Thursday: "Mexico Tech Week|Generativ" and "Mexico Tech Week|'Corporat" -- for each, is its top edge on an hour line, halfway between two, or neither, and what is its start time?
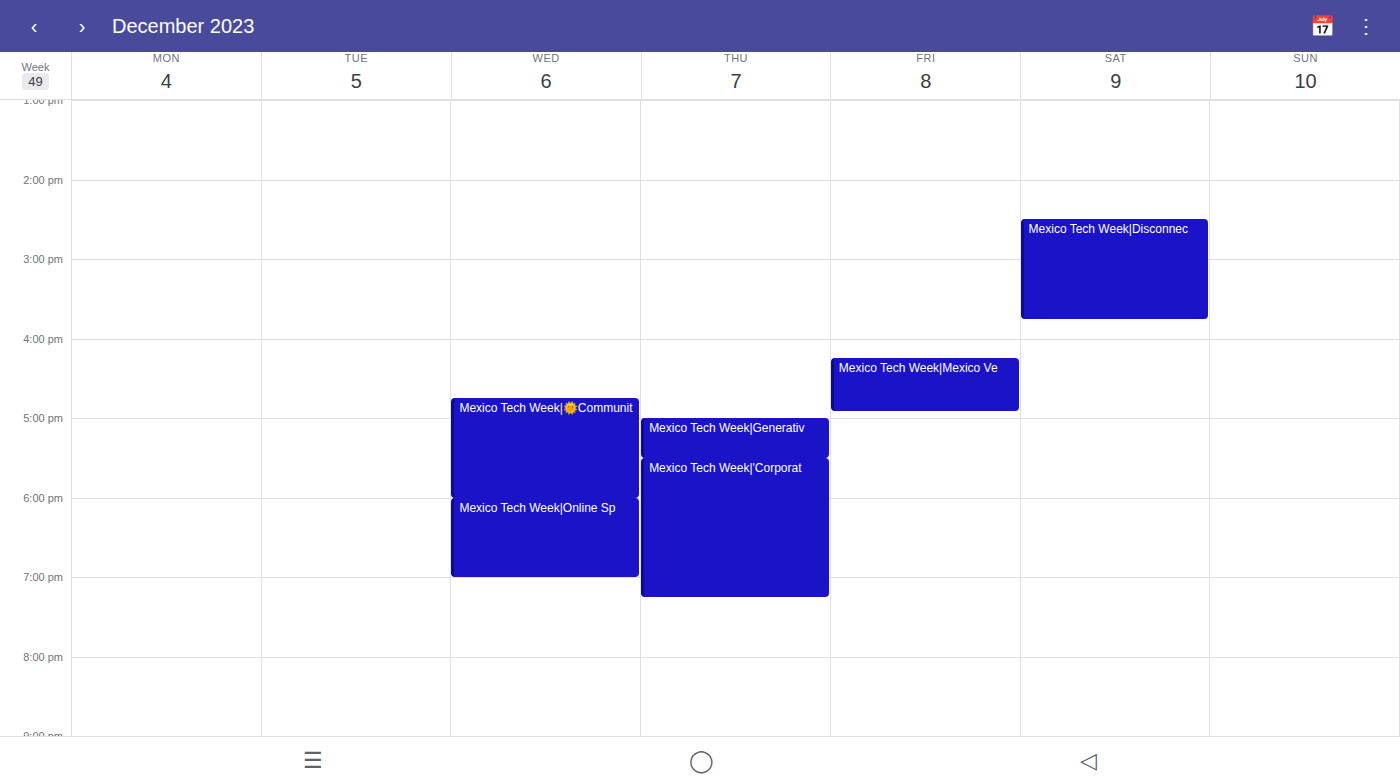
"Mexico Tech Week|Generativ": 5:00 PM, exactly on the 5 PM line. "Mexico Tech Week|'Corporat": 5:30 PM, halfway between the 5 PM and 6 PM lines.